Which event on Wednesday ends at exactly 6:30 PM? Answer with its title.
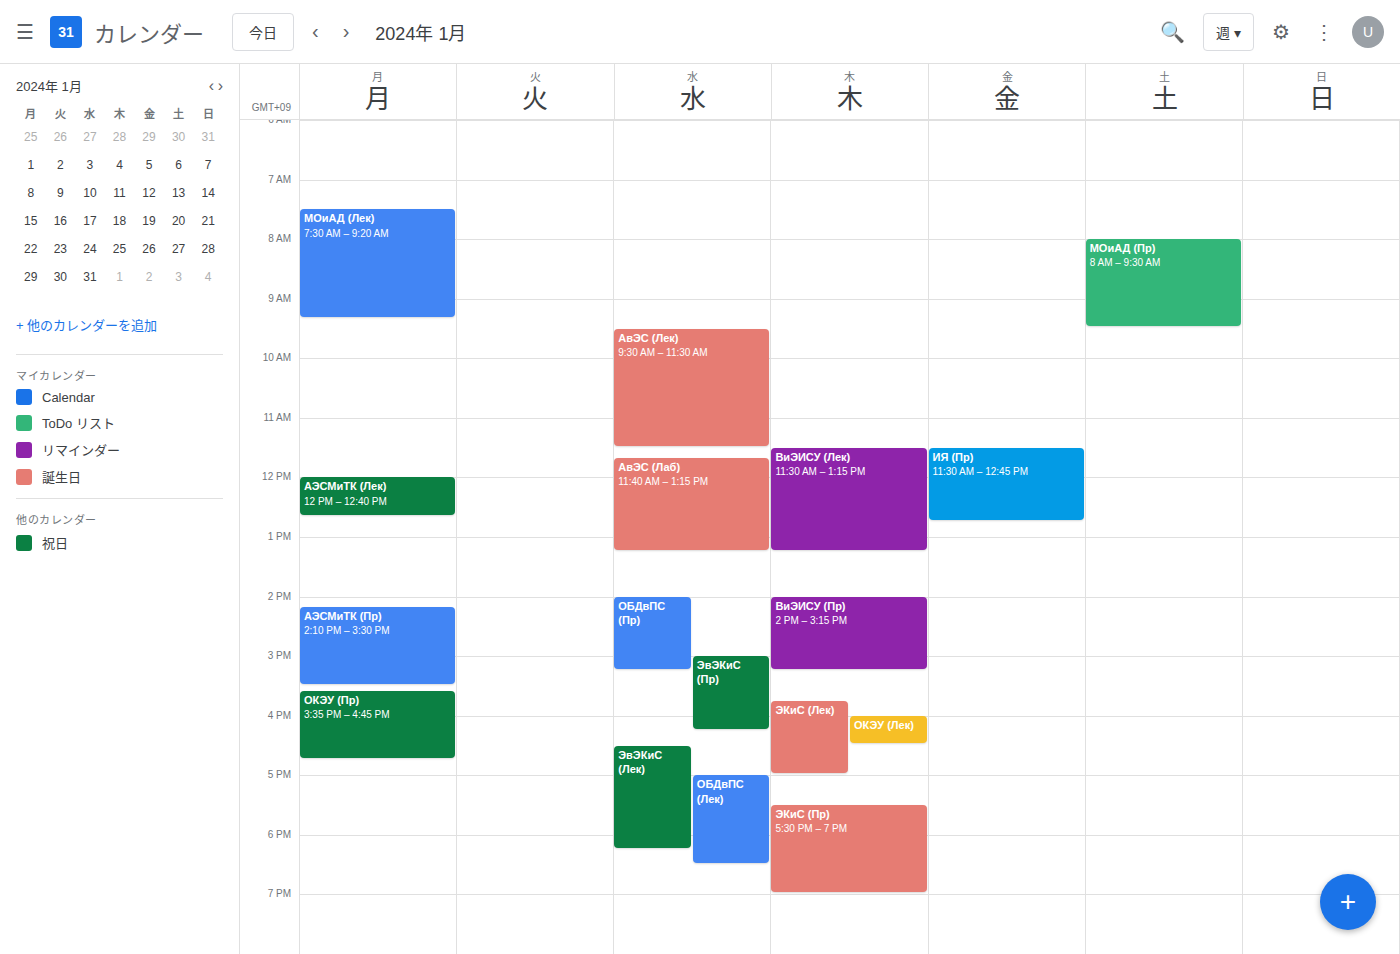
"ОБДвПС (Лек)"